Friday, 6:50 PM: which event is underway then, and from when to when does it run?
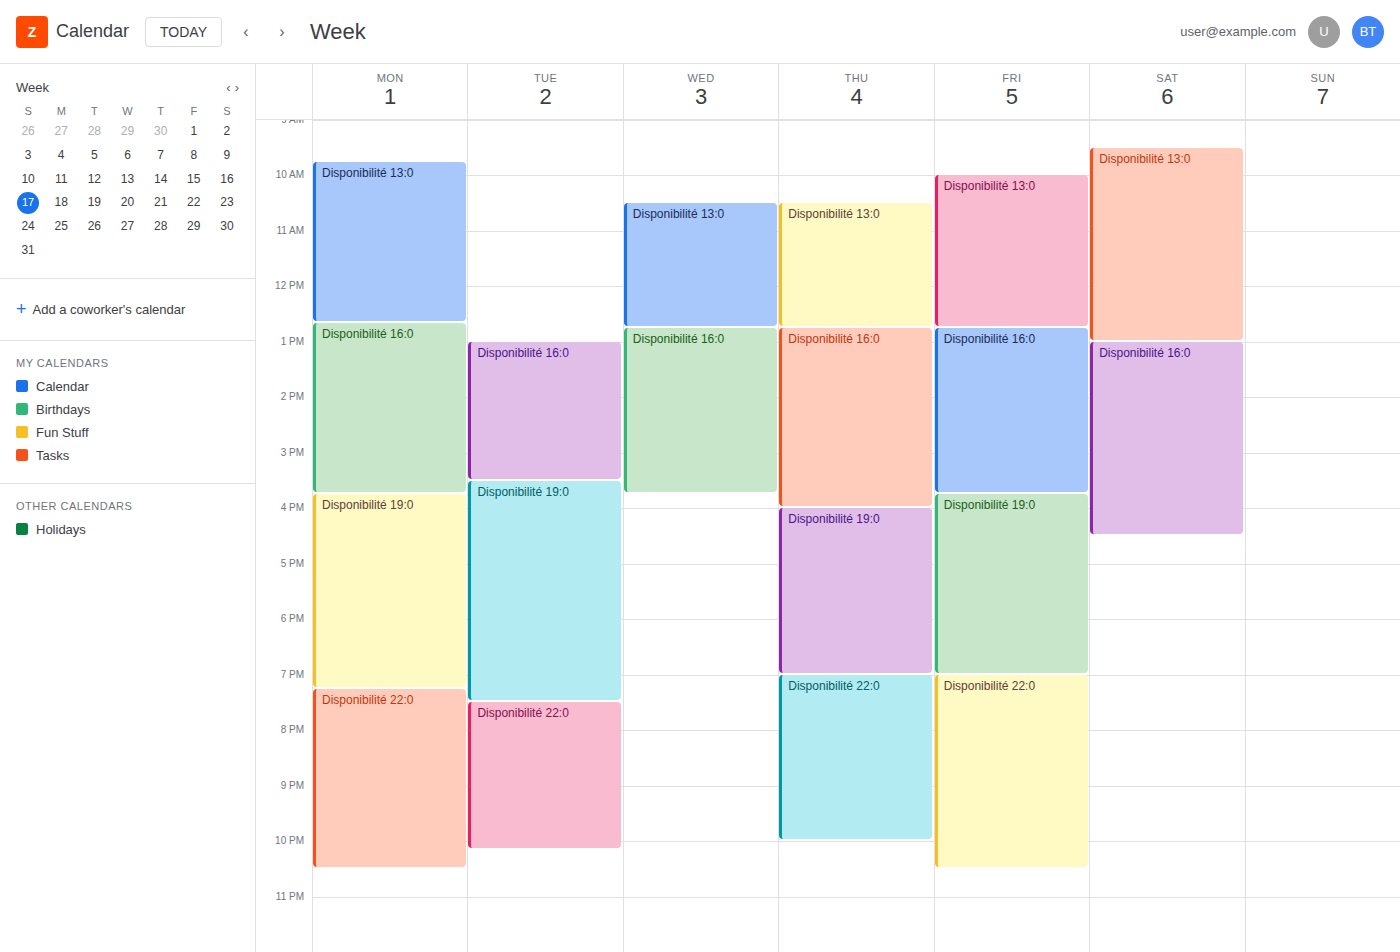
"Disponibilité 19:0", 3:45 PM to 7:00 PM